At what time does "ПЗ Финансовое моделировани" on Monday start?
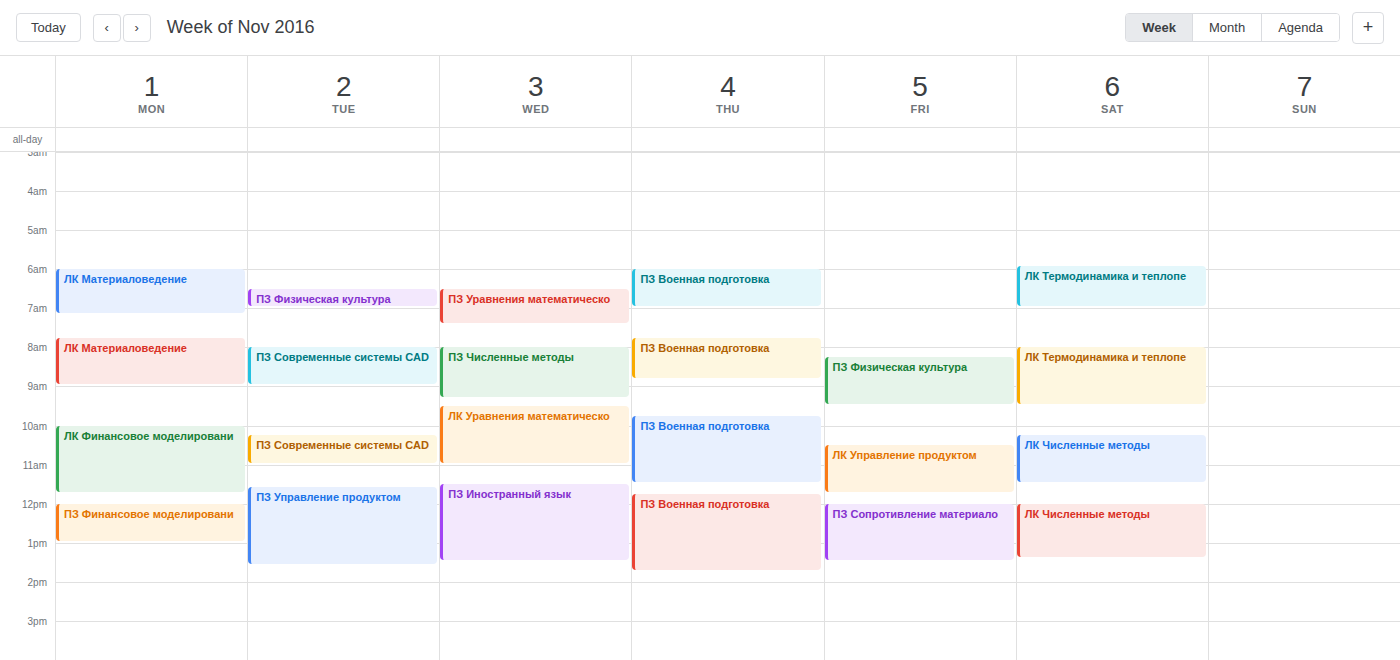
12:00 PM